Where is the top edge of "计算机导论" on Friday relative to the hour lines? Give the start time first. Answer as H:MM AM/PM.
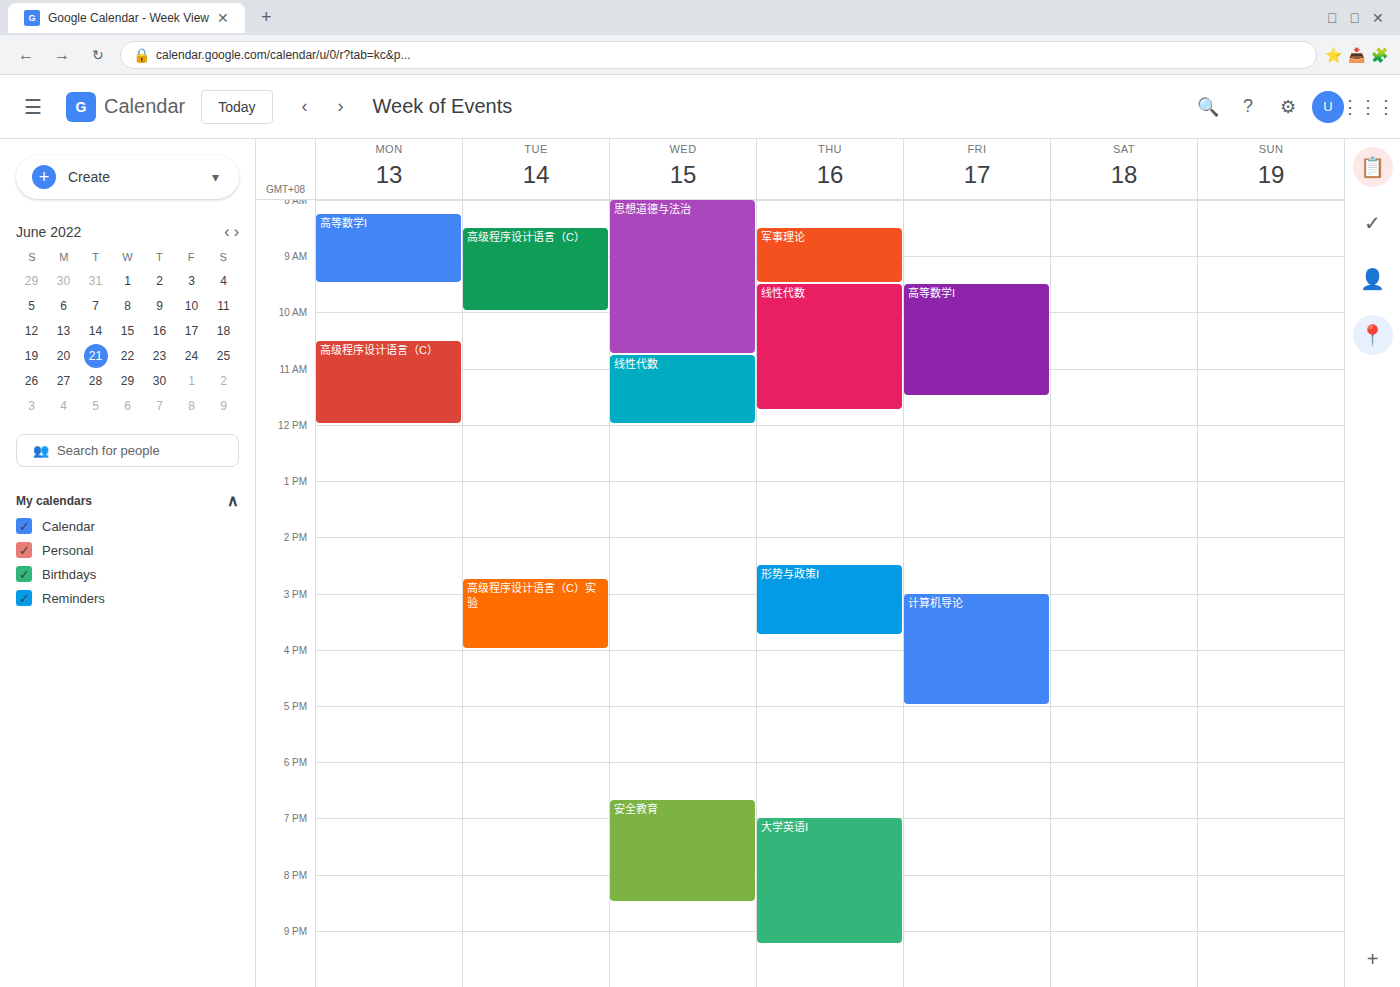
3:00 PM -- exactly on the 3 PM line.